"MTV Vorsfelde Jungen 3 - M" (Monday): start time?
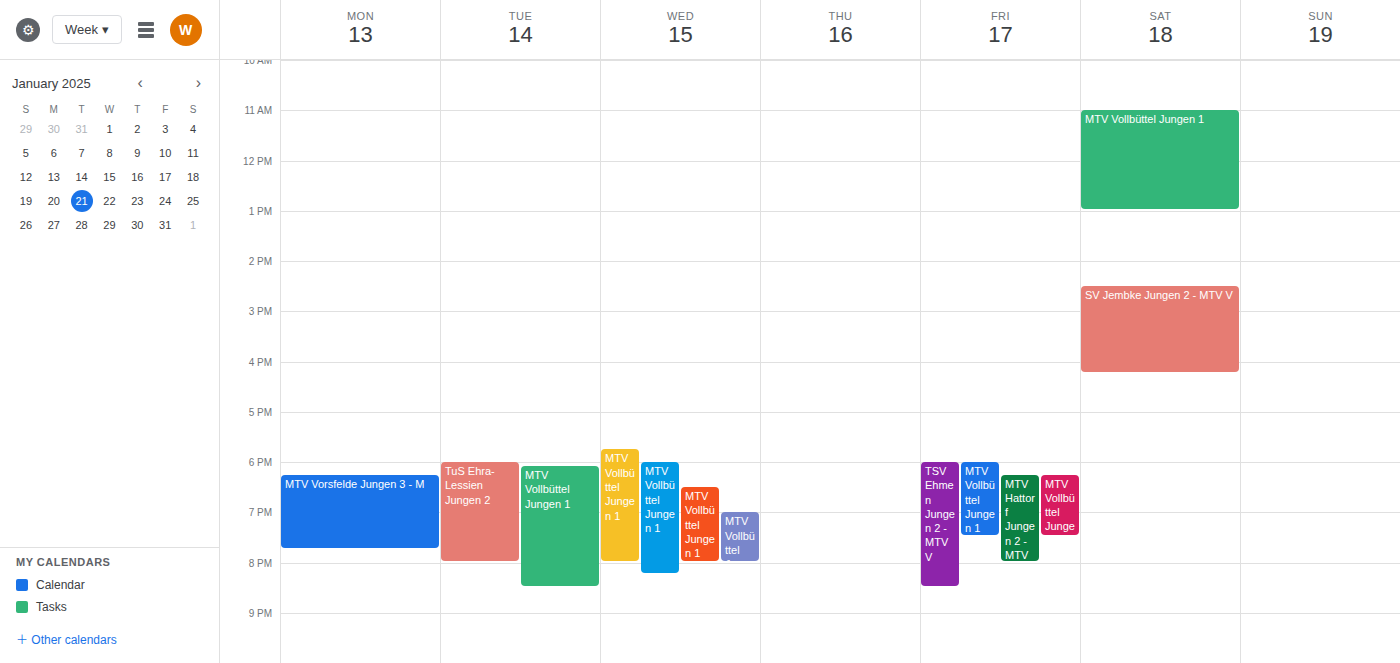
6:15 PM